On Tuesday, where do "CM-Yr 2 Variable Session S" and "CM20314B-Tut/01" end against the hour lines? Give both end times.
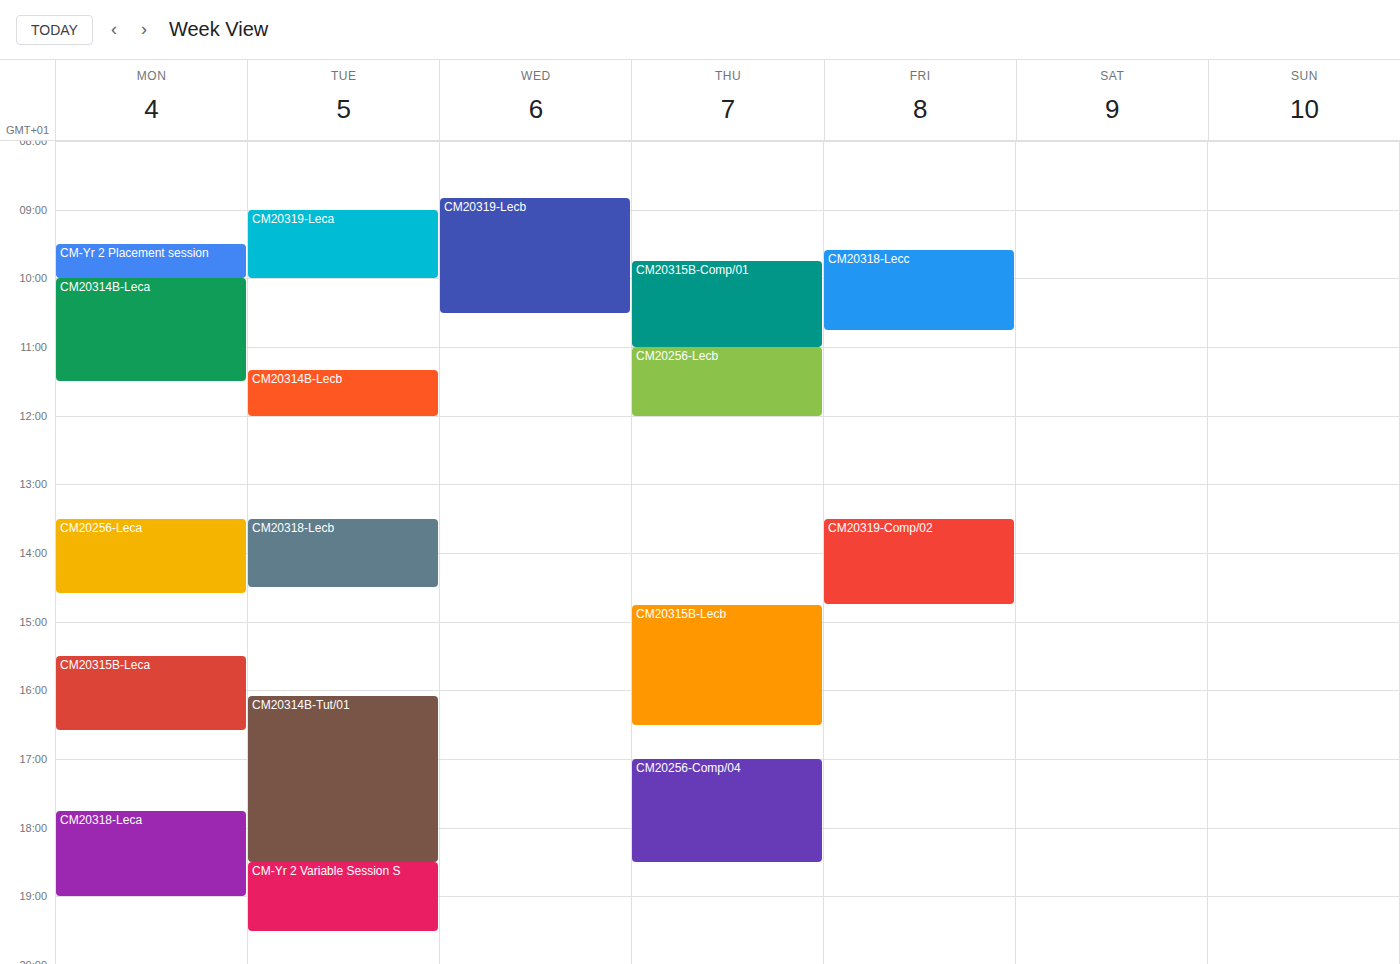
"CM-Yr 2 Variable Session S": 7:30 PM, halfway between the 7 PM and 8 PM lines. "CM20314B-Tut/01": 6:30 PM, halfway between the 6 PM and 7 PM lines.